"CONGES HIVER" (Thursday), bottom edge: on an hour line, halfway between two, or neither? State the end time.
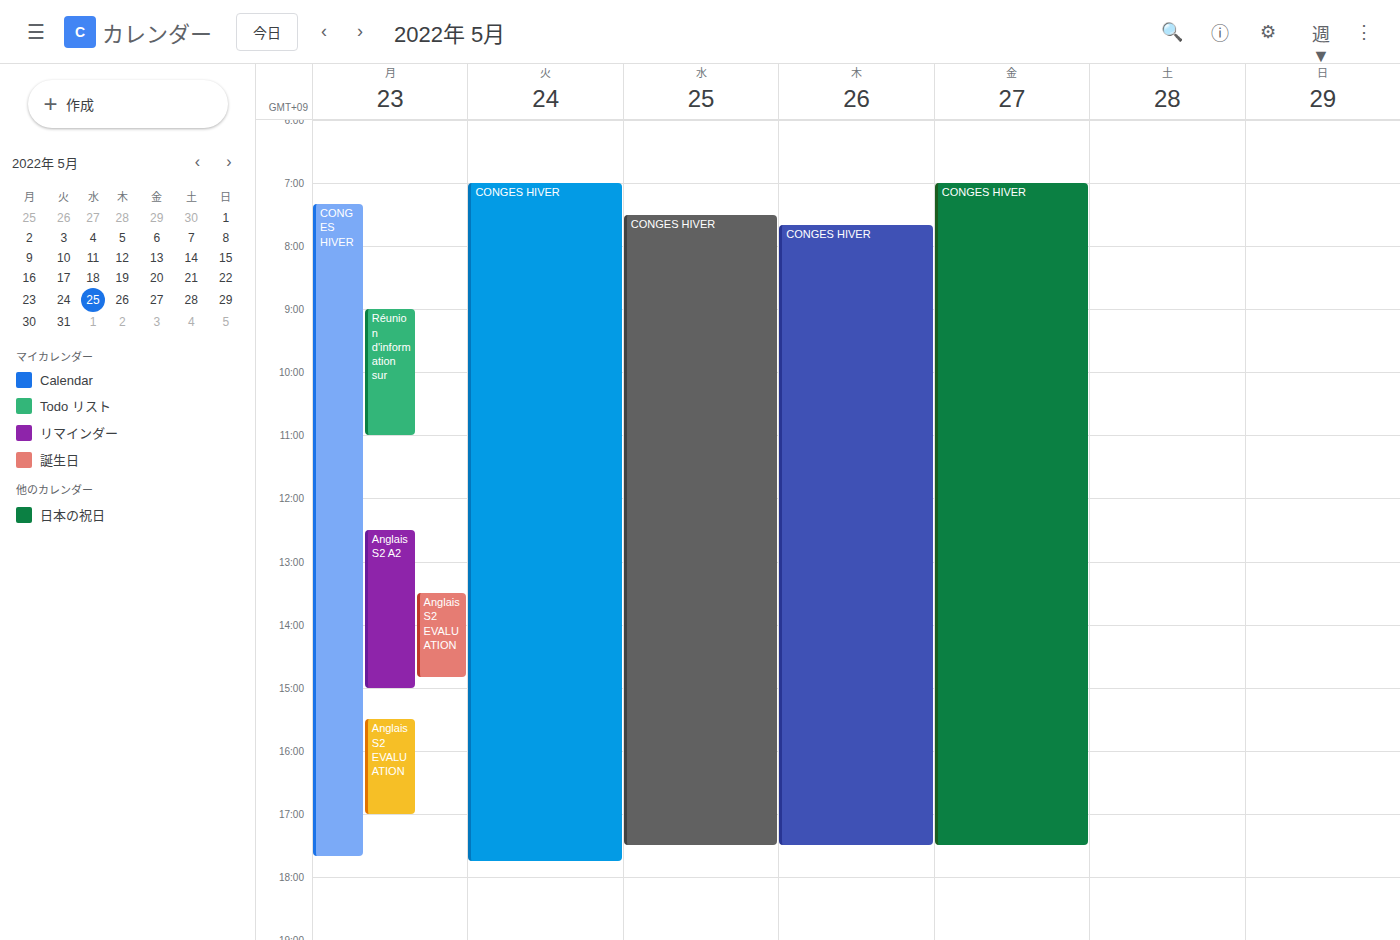
17:30 -- halfway between the 17:00 and 18:00 lines.